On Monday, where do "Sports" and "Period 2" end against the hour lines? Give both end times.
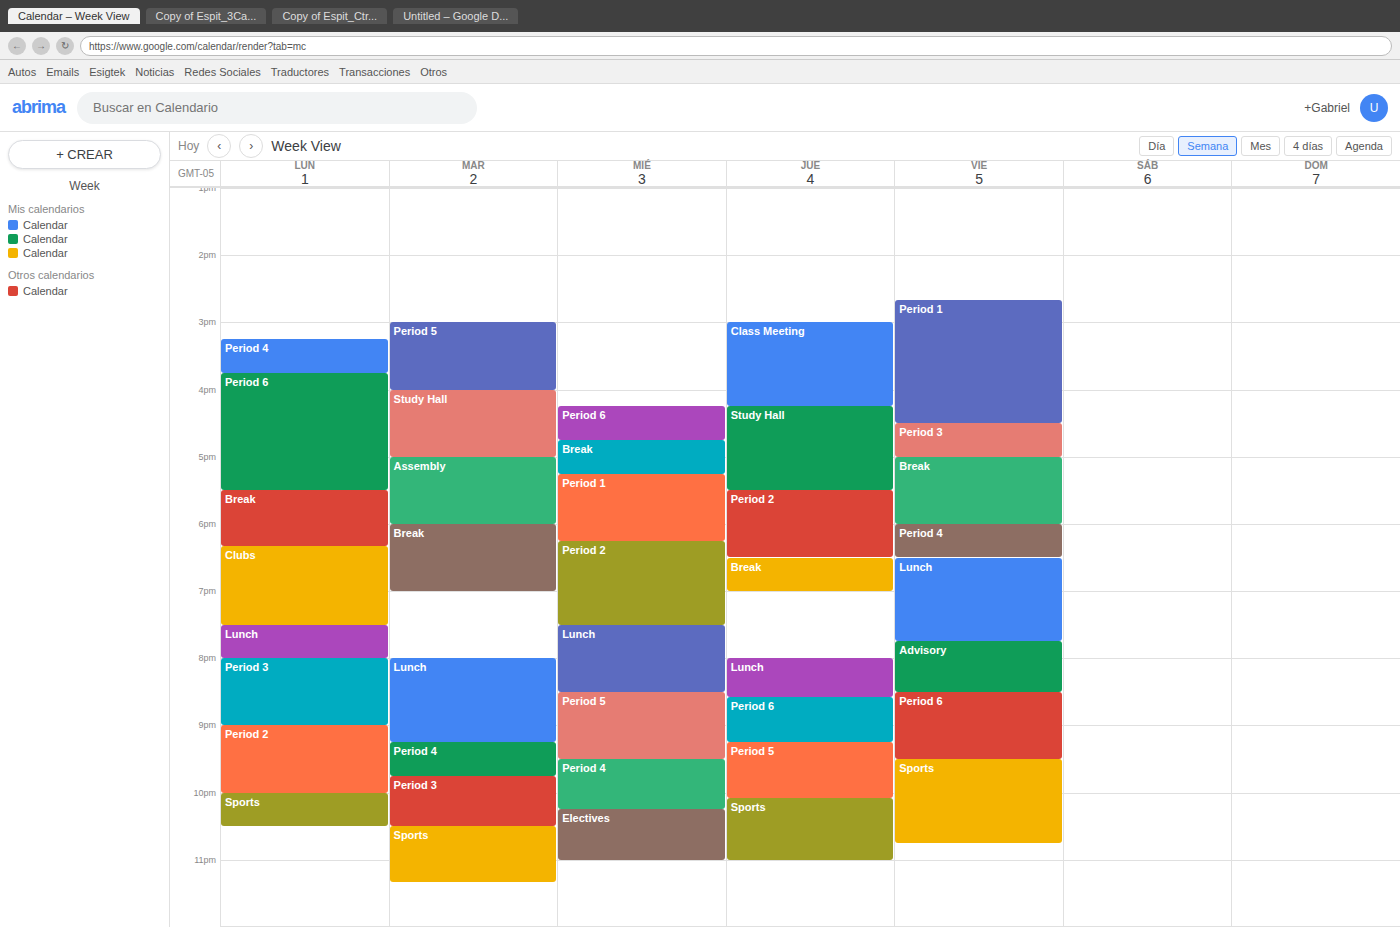
"Sports": 10:30 PM, halfway between the 10 PM and 11 PM lines. "Period 2": 10:00 PM, exactly on the 10 PM line.